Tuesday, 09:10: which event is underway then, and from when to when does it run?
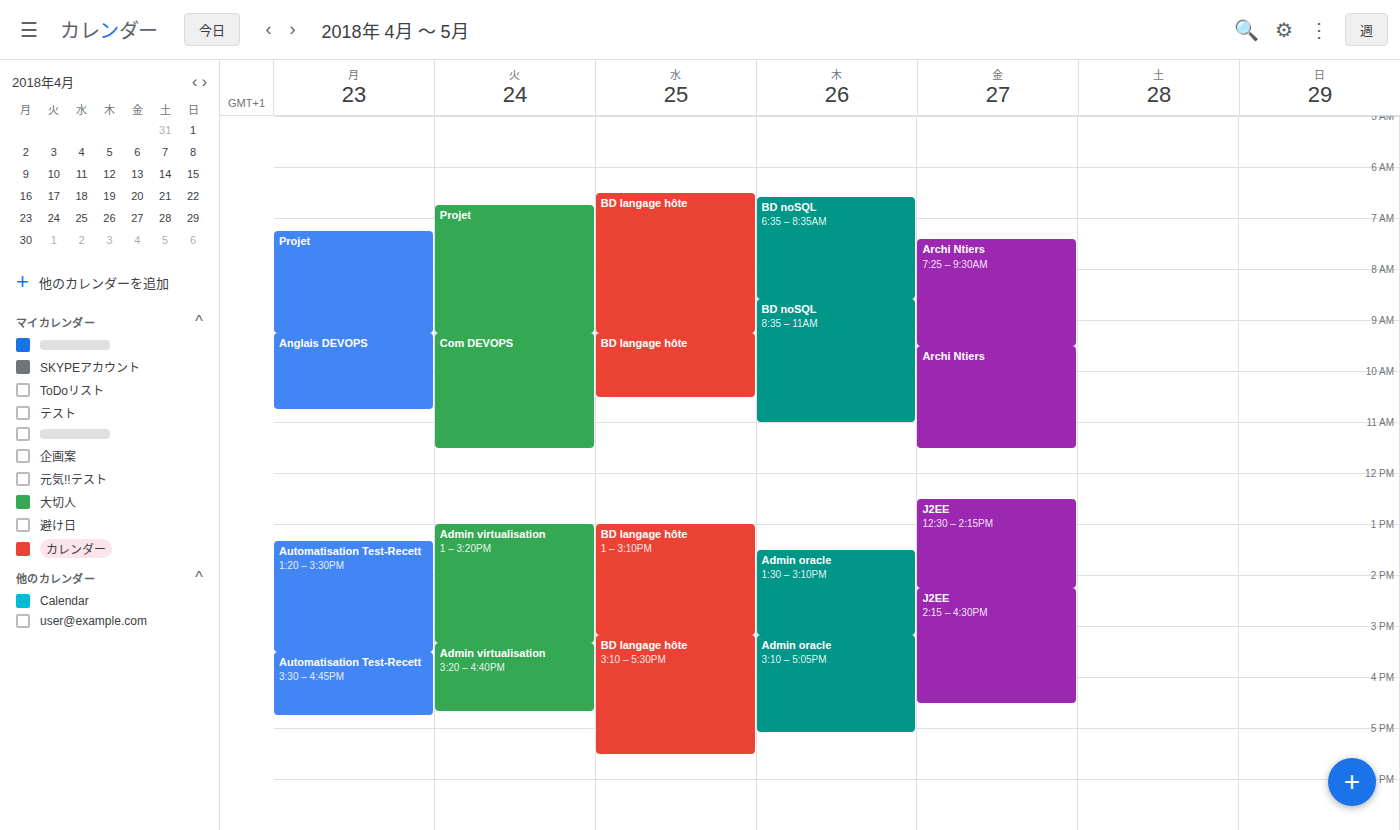
"Projet", 06:45 to 09:15